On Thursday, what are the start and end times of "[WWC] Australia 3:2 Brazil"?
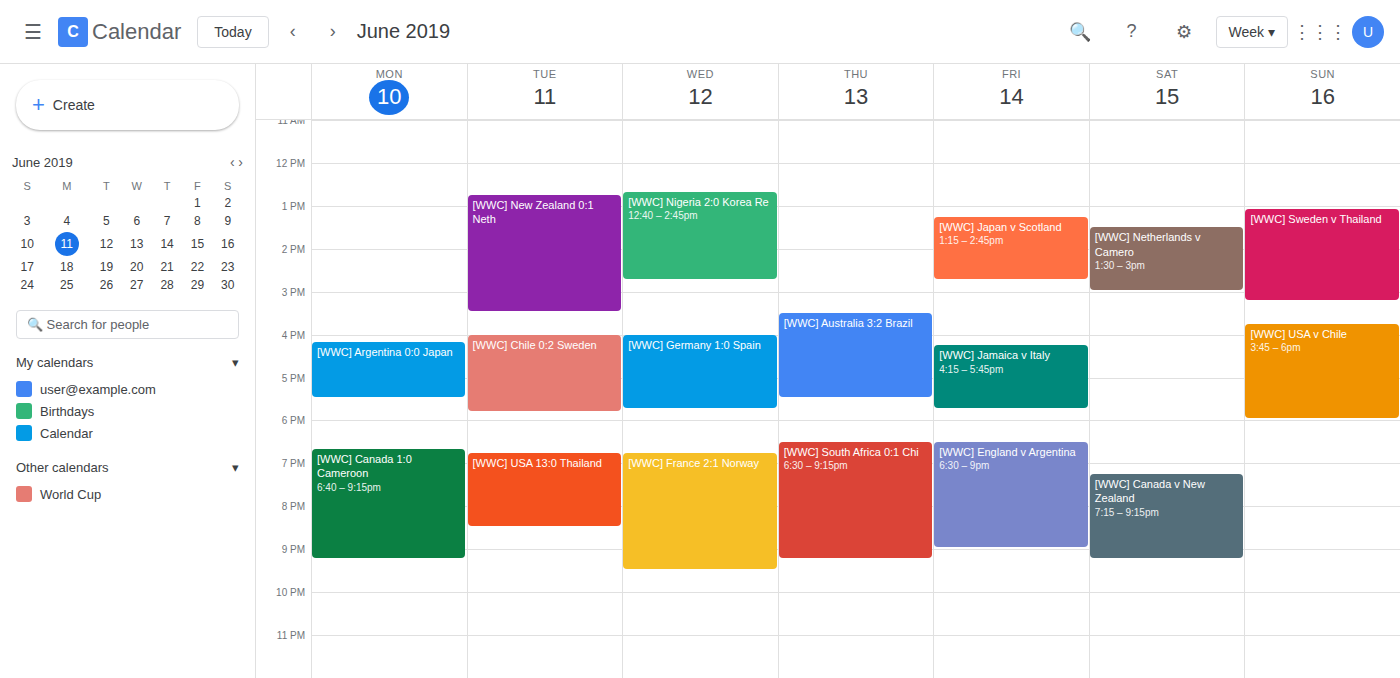
3:30 PM to 5:30 PM